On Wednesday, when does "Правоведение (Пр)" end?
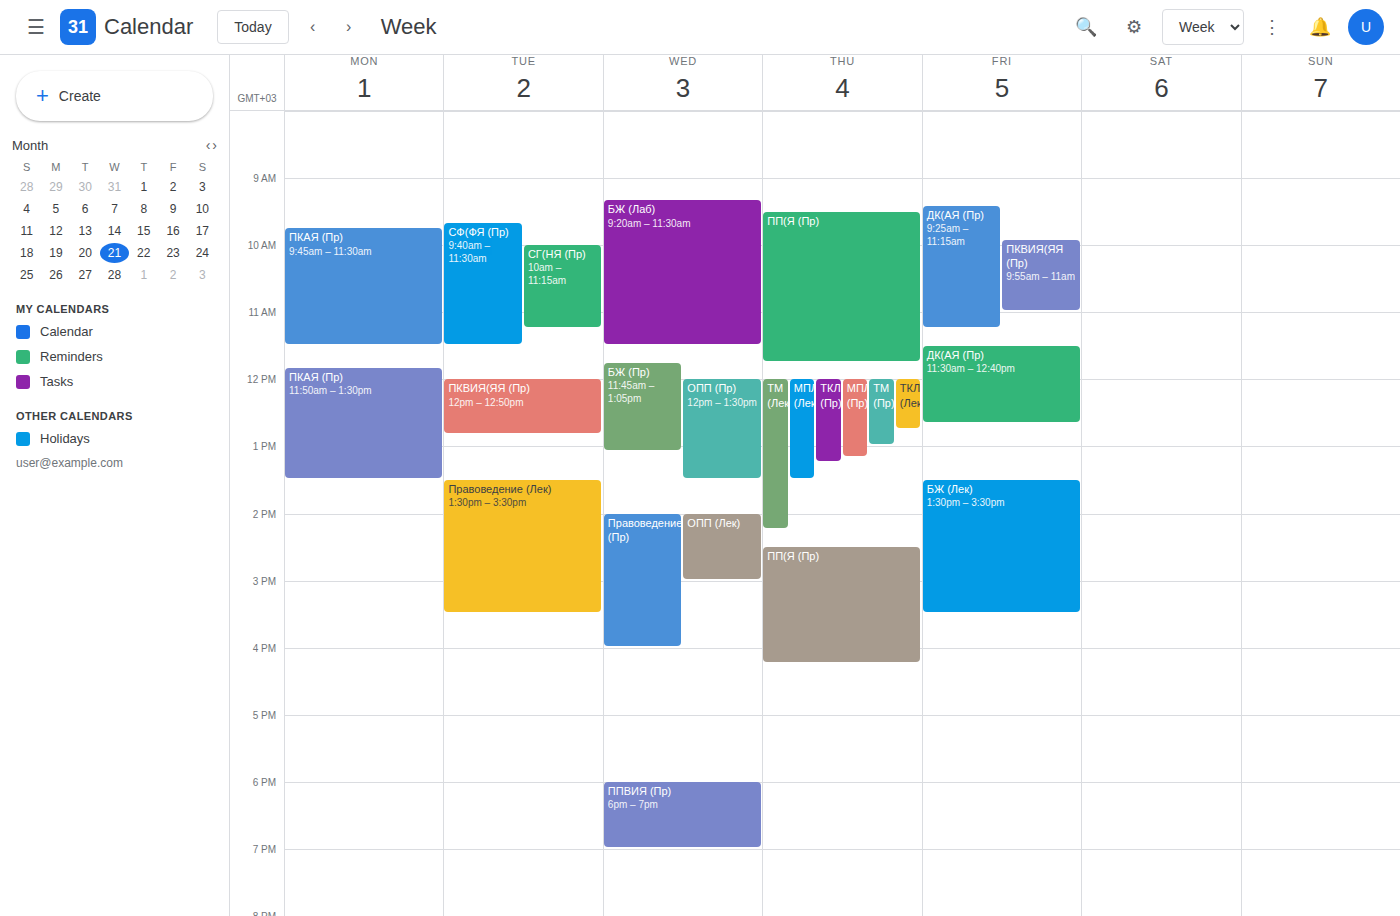
4:00 PM